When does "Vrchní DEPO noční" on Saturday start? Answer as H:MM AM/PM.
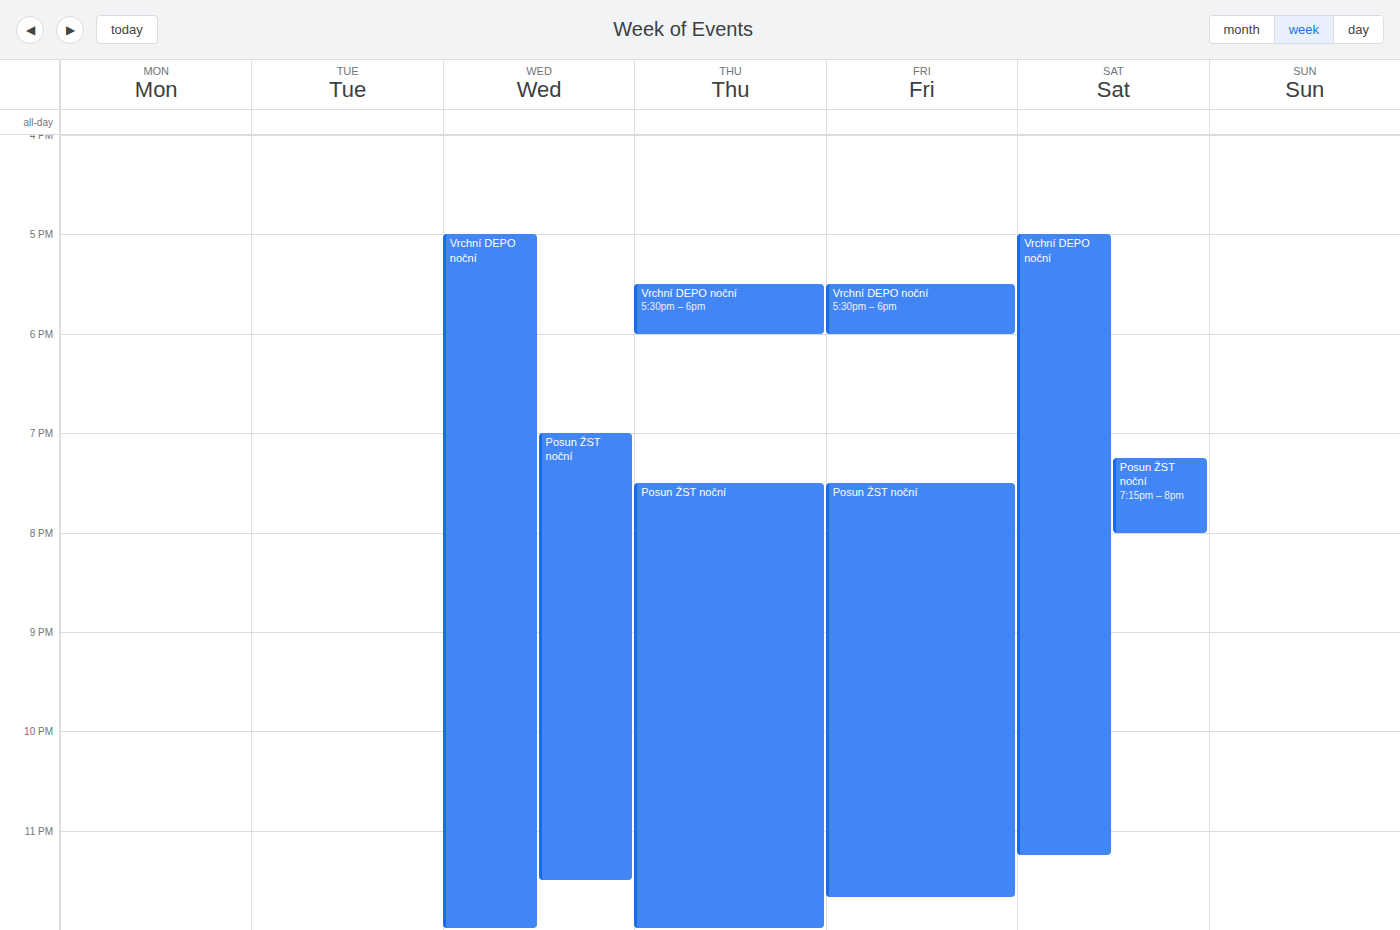
5:00 PM